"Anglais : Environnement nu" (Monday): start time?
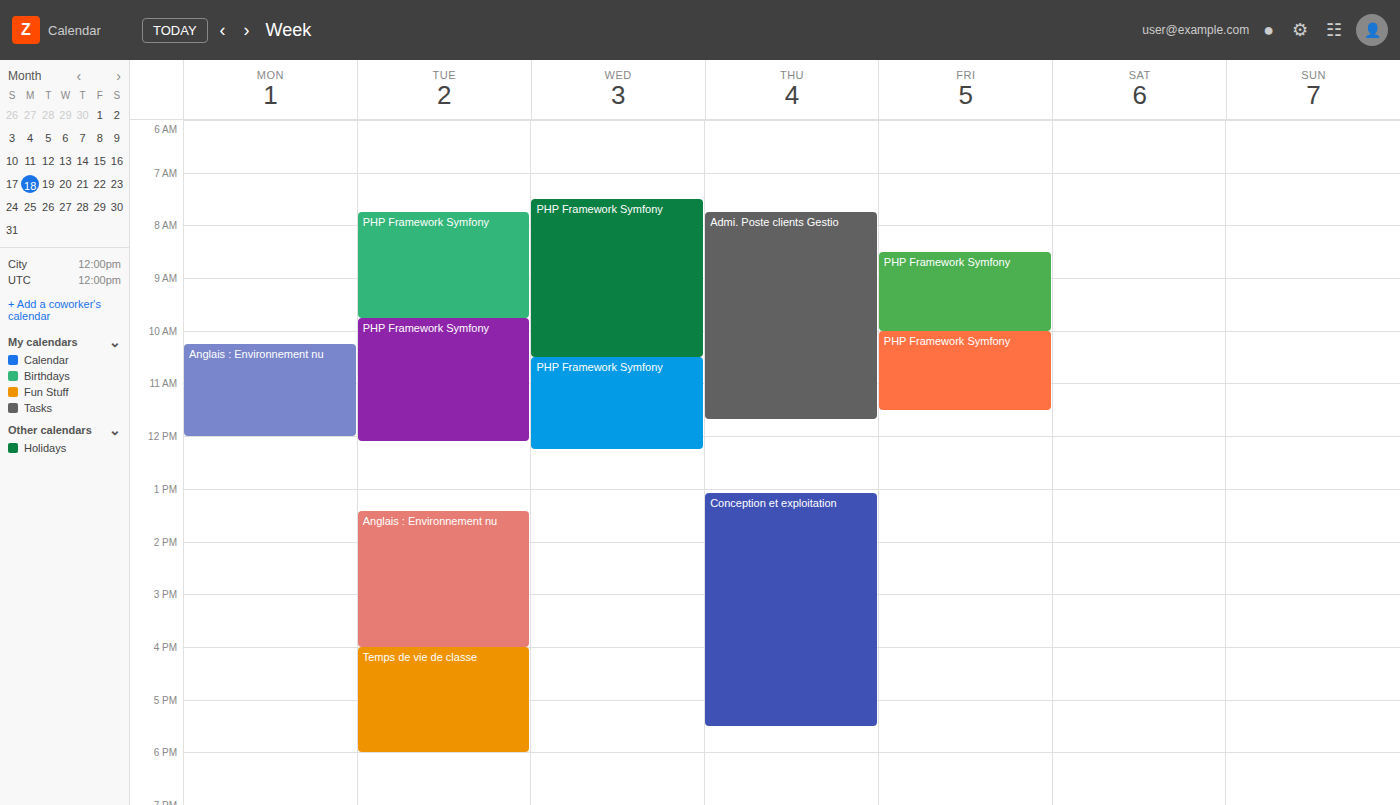
10:15 AM